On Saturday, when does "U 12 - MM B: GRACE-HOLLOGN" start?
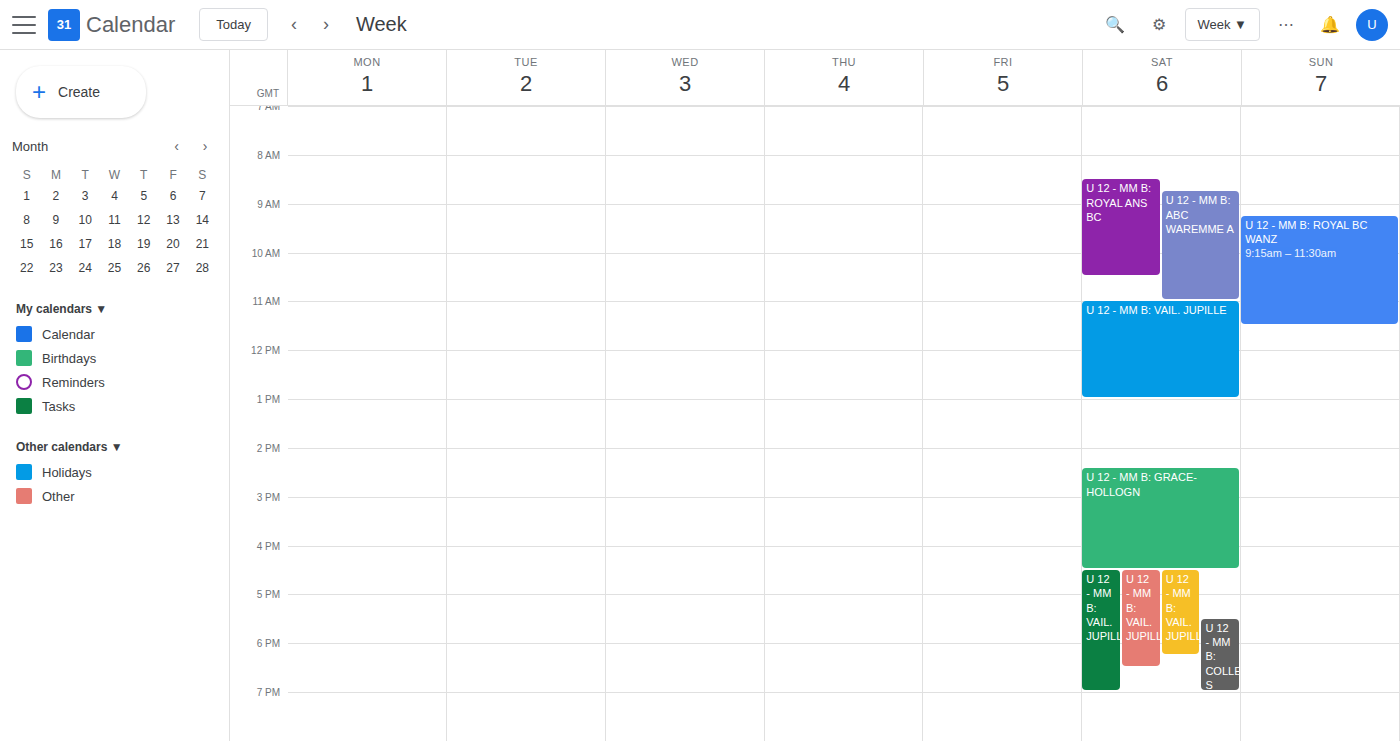
2:25 PM